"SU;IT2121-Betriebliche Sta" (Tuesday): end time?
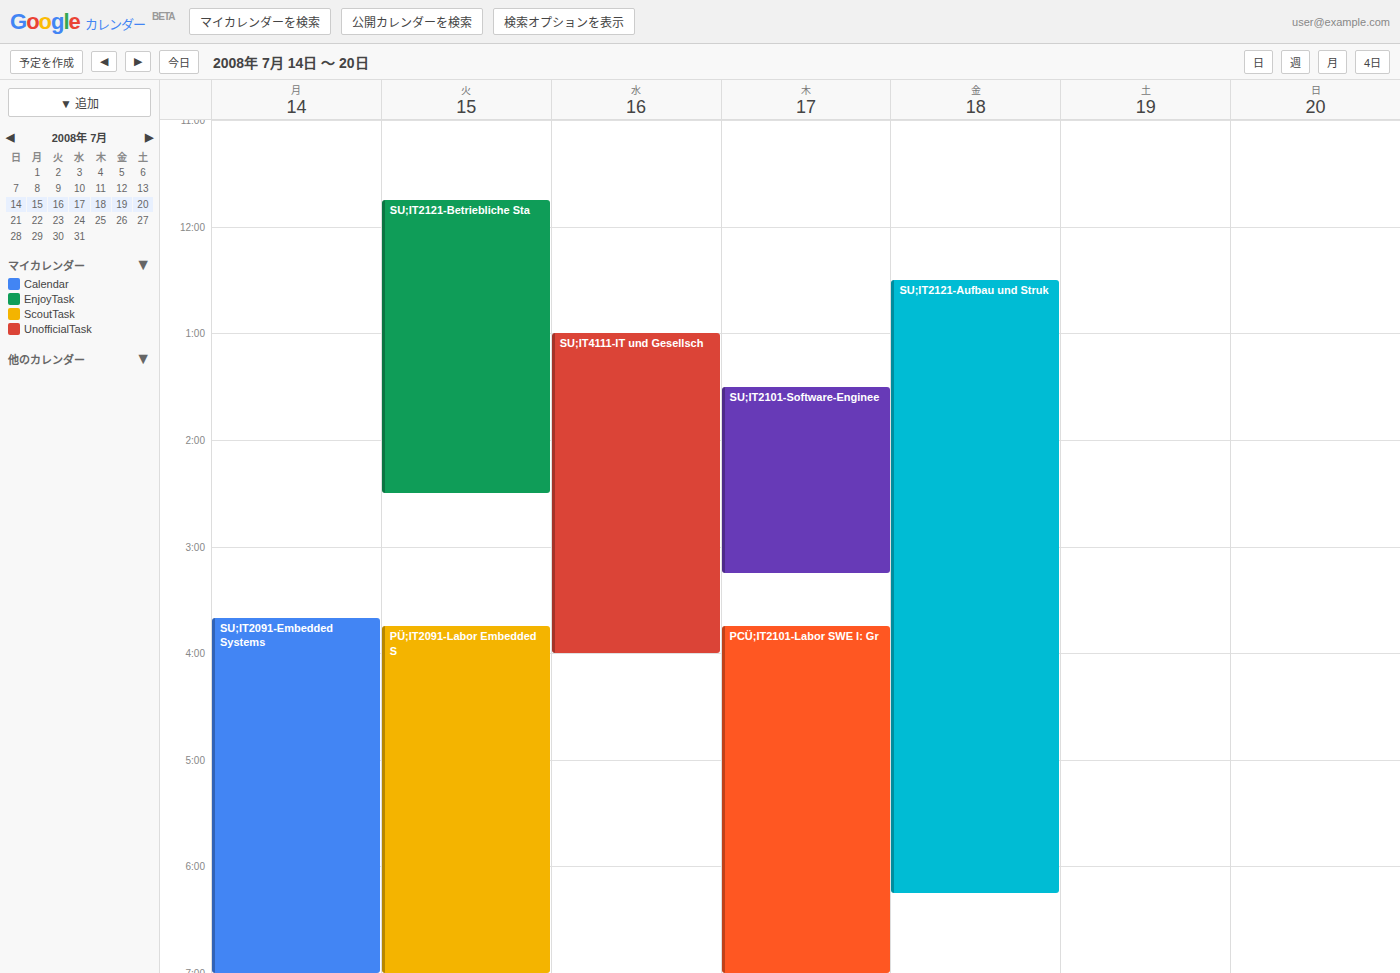
2:30 PM